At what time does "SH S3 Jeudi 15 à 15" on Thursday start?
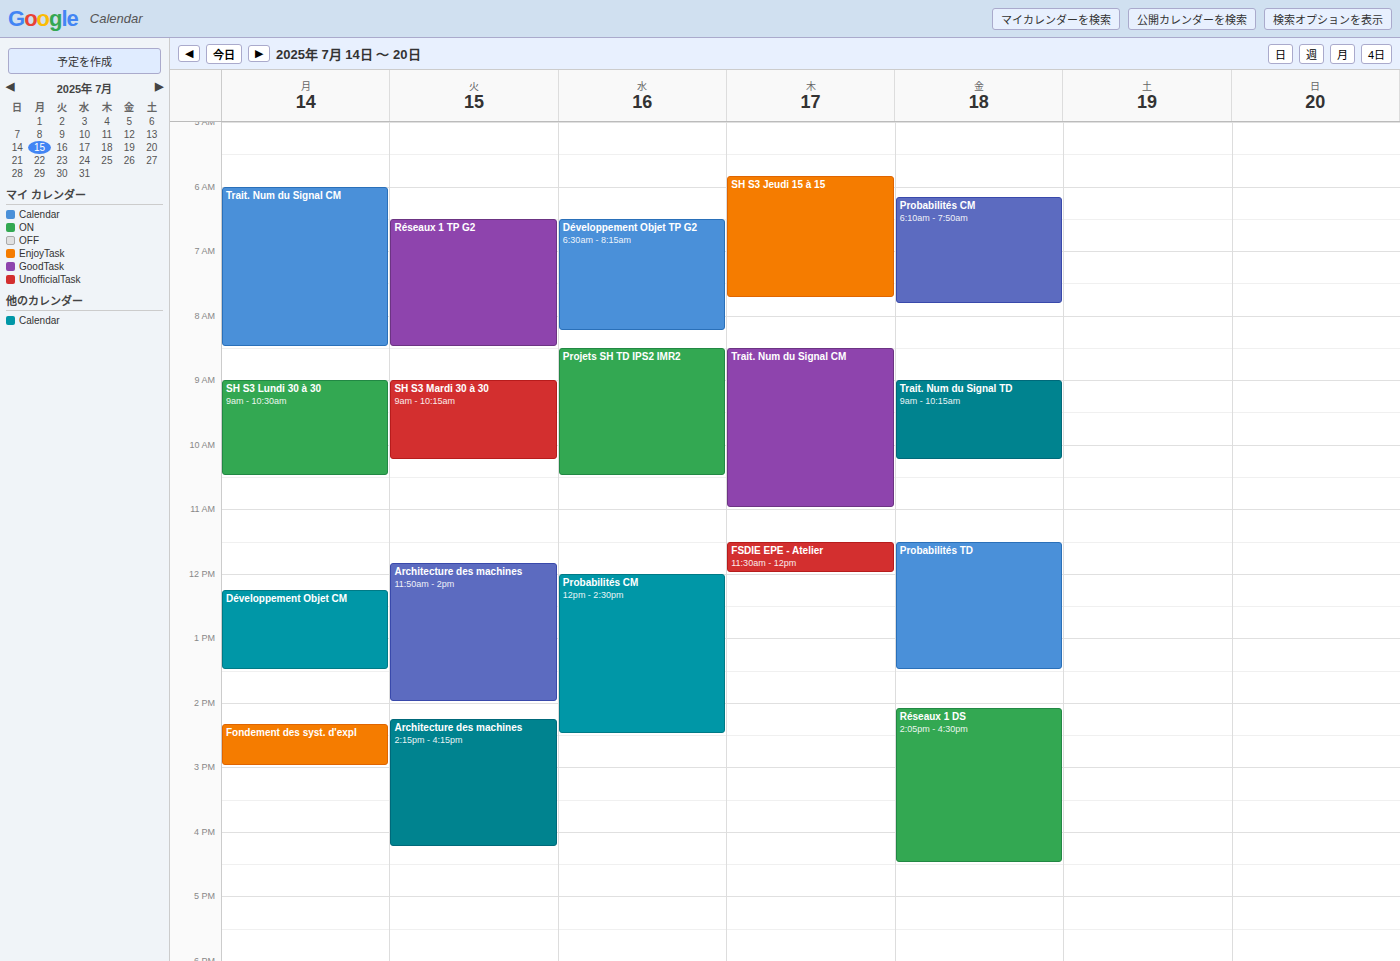
5:50 AM